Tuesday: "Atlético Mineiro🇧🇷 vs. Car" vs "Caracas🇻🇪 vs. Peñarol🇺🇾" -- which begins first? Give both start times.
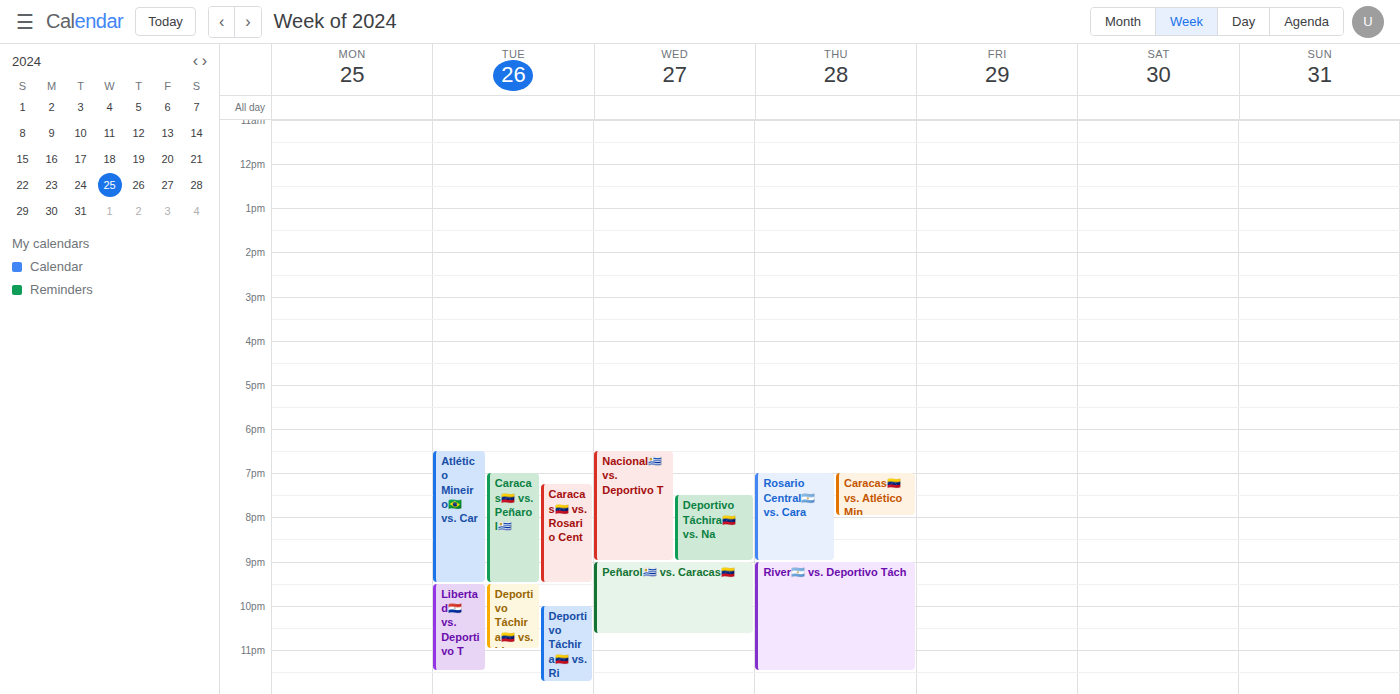
"Atlético Mineiro🇧🇷 vs. Car" 6:30 PM; "Caracas🇻🇪 vs. Peñarol🇺🇾" 7:00 PM.